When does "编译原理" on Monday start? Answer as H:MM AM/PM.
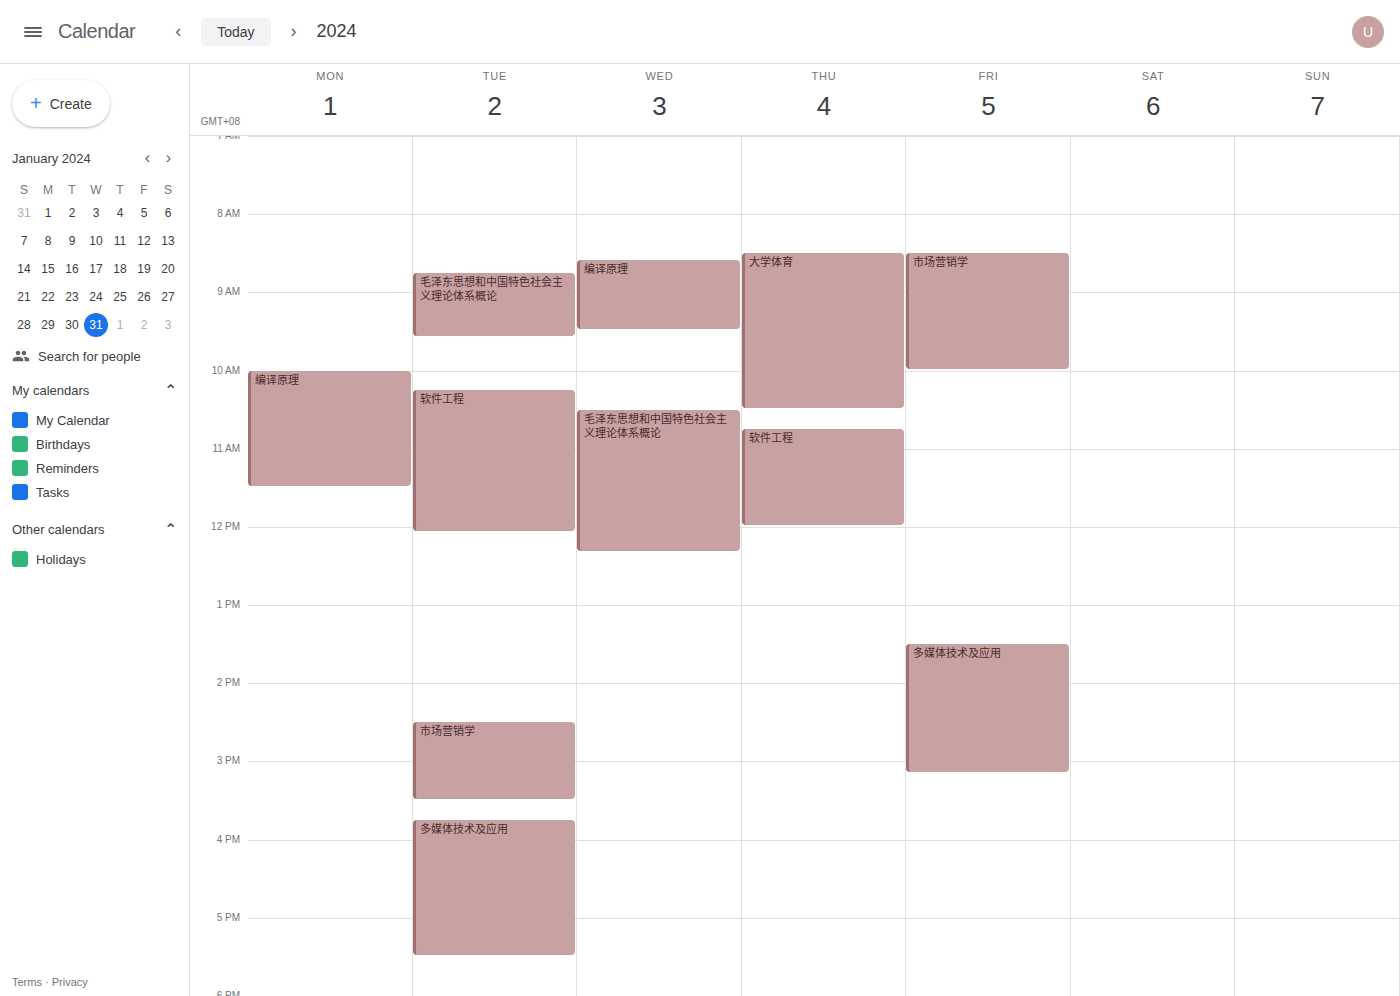
10:00 AM